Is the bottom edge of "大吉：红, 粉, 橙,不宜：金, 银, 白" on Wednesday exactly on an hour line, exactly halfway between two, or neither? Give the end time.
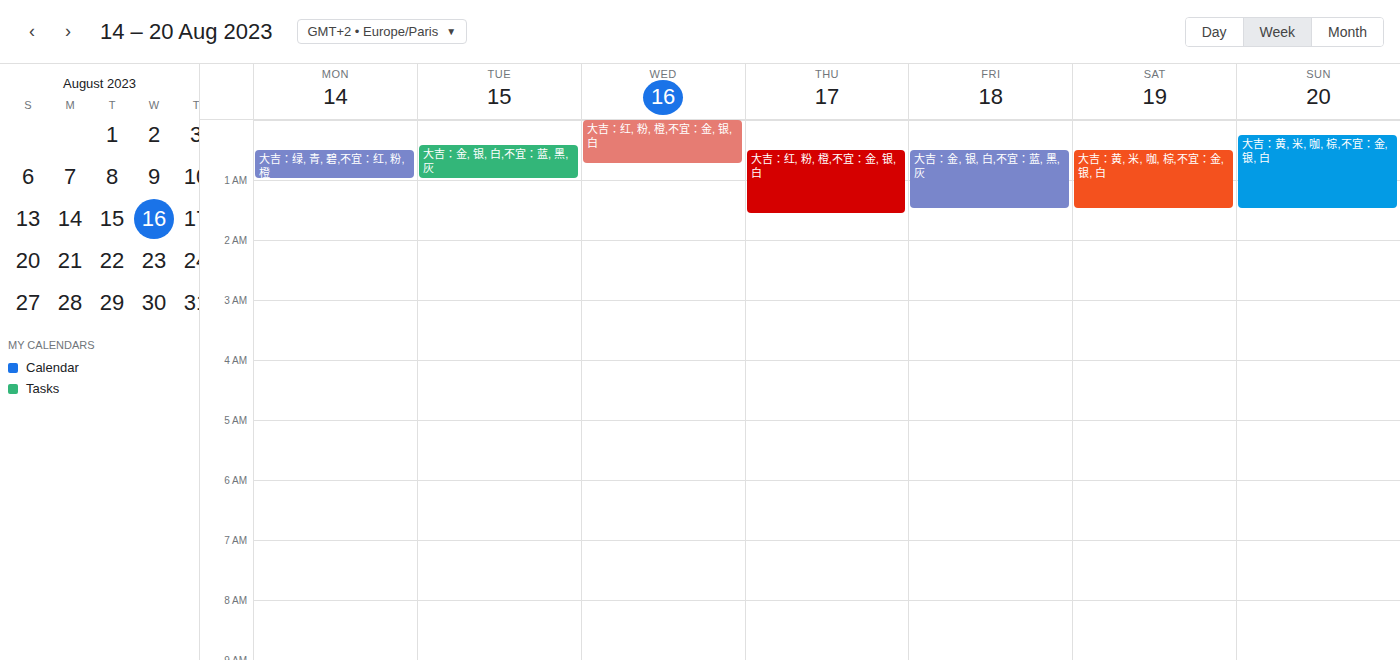
00:45 -- neither: three quarters of the way from the 00:00 line to the 01:00 line.